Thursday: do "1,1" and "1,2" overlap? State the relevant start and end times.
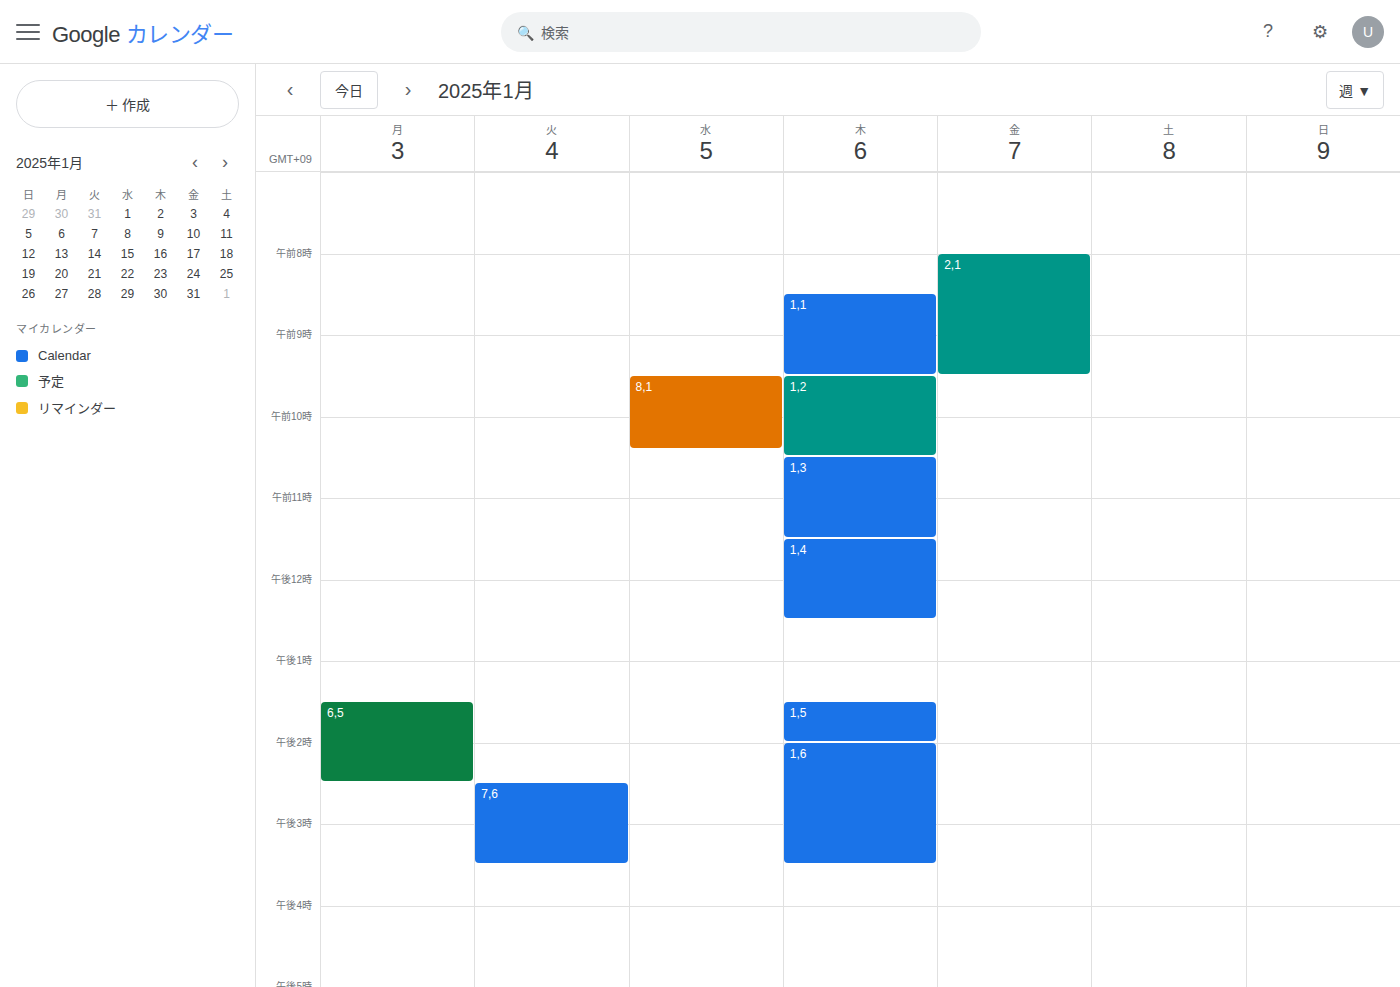
"1,1" ends at 9:30 AM, exactly when "1,2" starts -- they touch but do not overlap.